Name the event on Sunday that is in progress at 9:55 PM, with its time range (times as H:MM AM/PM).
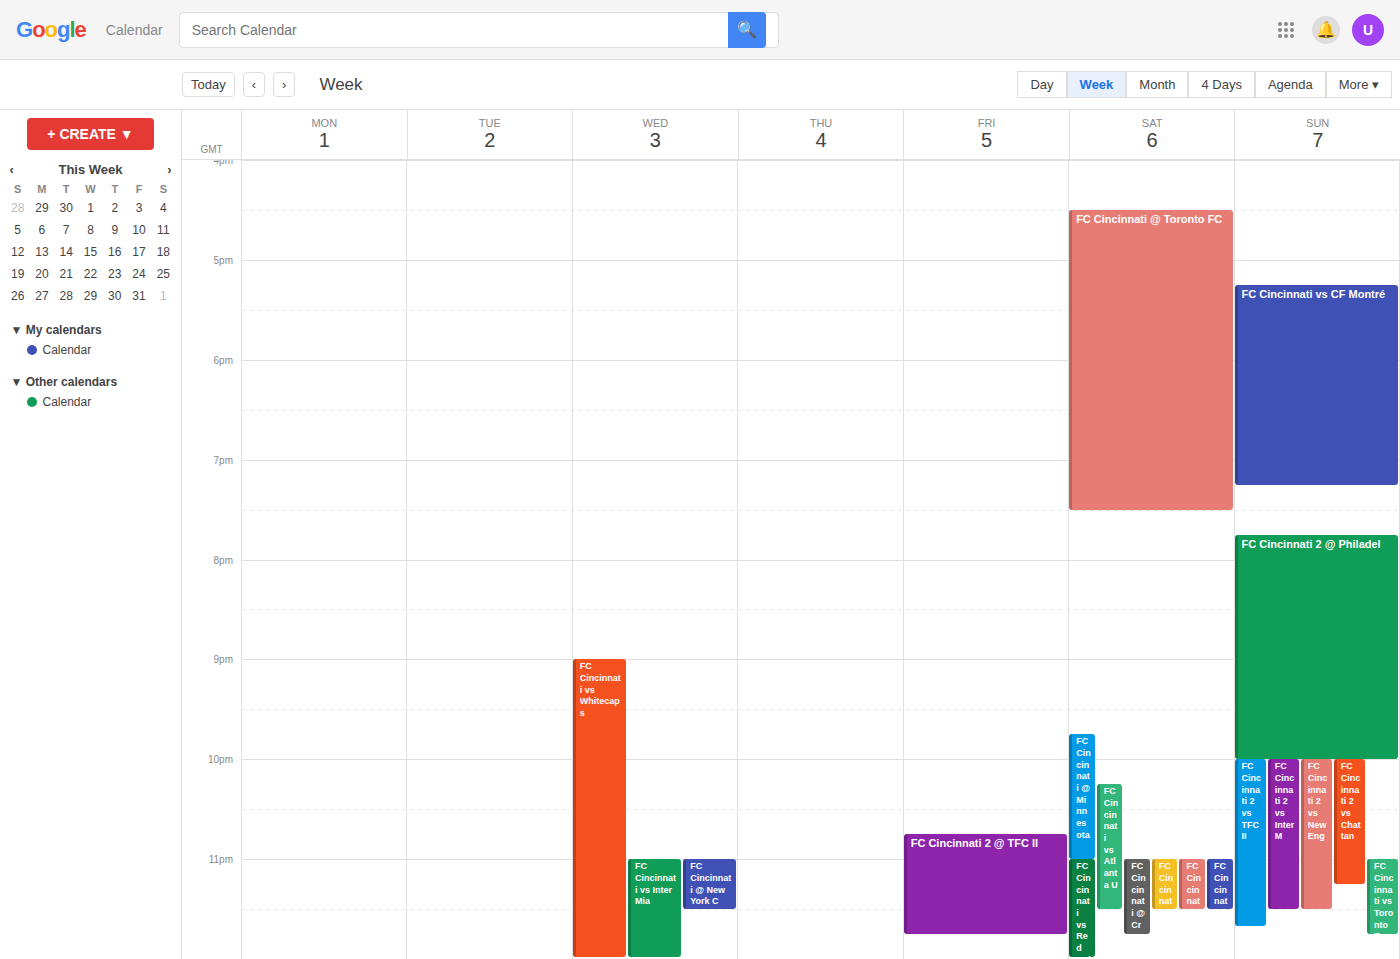
"FC Cincinnati 2 @ Philadel", 7:45 PM to 10:00 PM